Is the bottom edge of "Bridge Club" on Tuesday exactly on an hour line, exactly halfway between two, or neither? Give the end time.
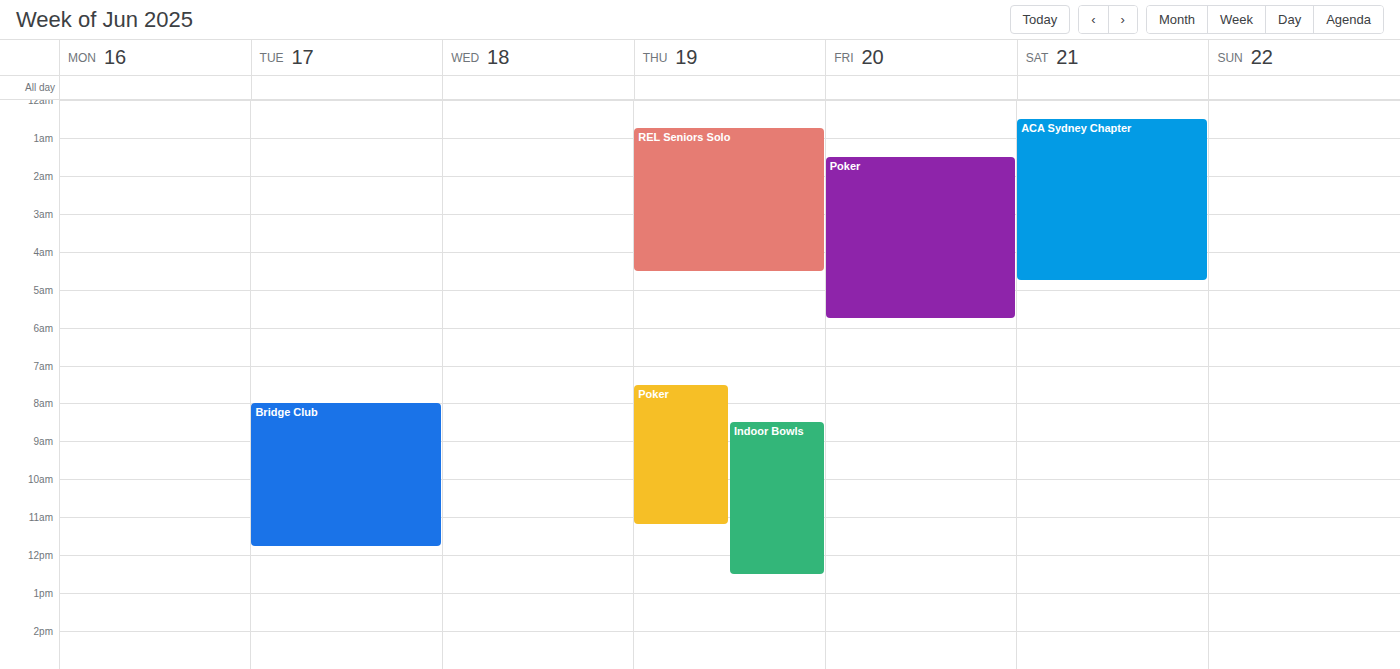
11:45 AM -- neither: three quarters of the way from the 11 AM line to the 12 PM line.